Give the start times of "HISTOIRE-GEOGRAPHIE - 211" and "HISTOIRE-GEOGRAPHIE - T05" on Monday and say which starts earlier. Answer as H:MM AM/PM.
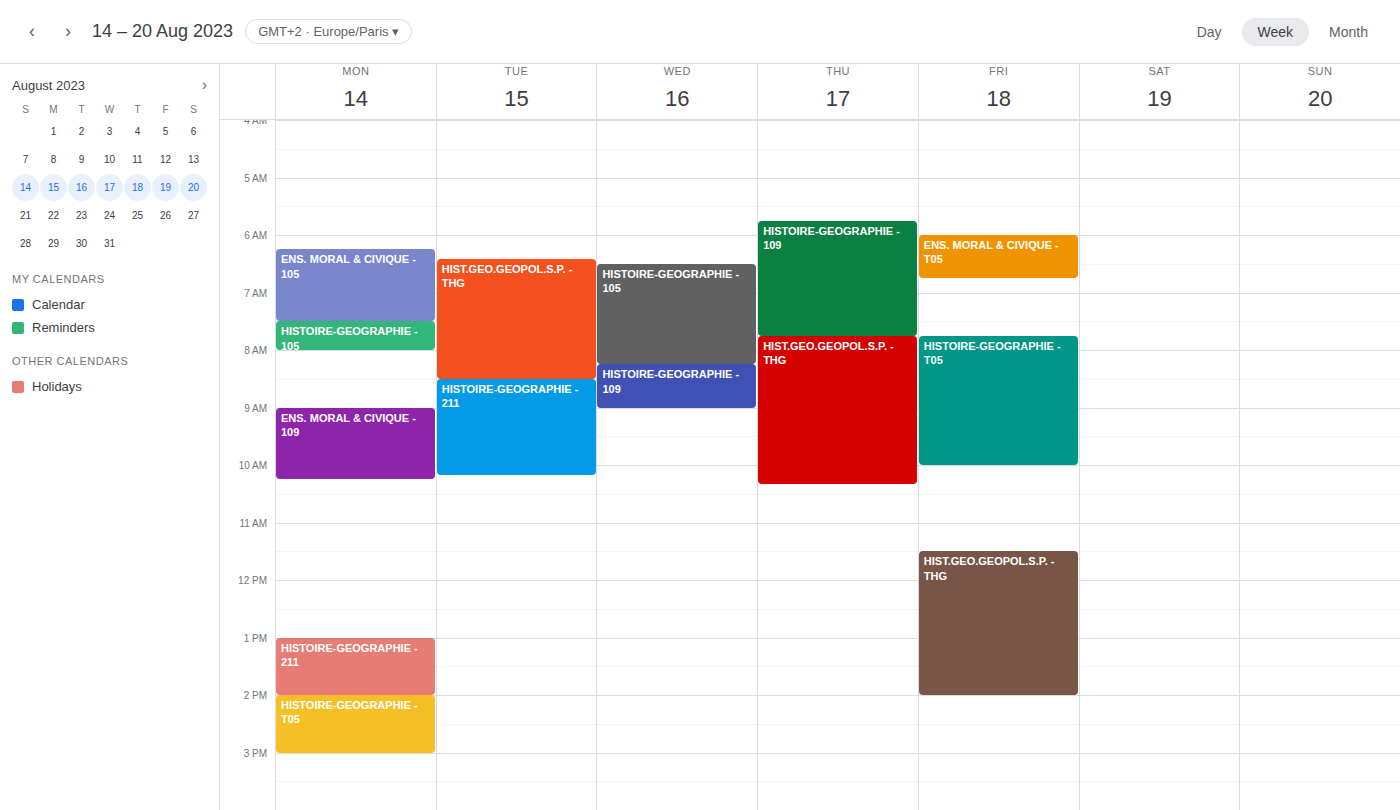
"HISTOIRE-GEOGRAPHIE - 211" 1:00 PM; "HISTOIRE-GEOGRAPHIE - T05" 2:00 PM.